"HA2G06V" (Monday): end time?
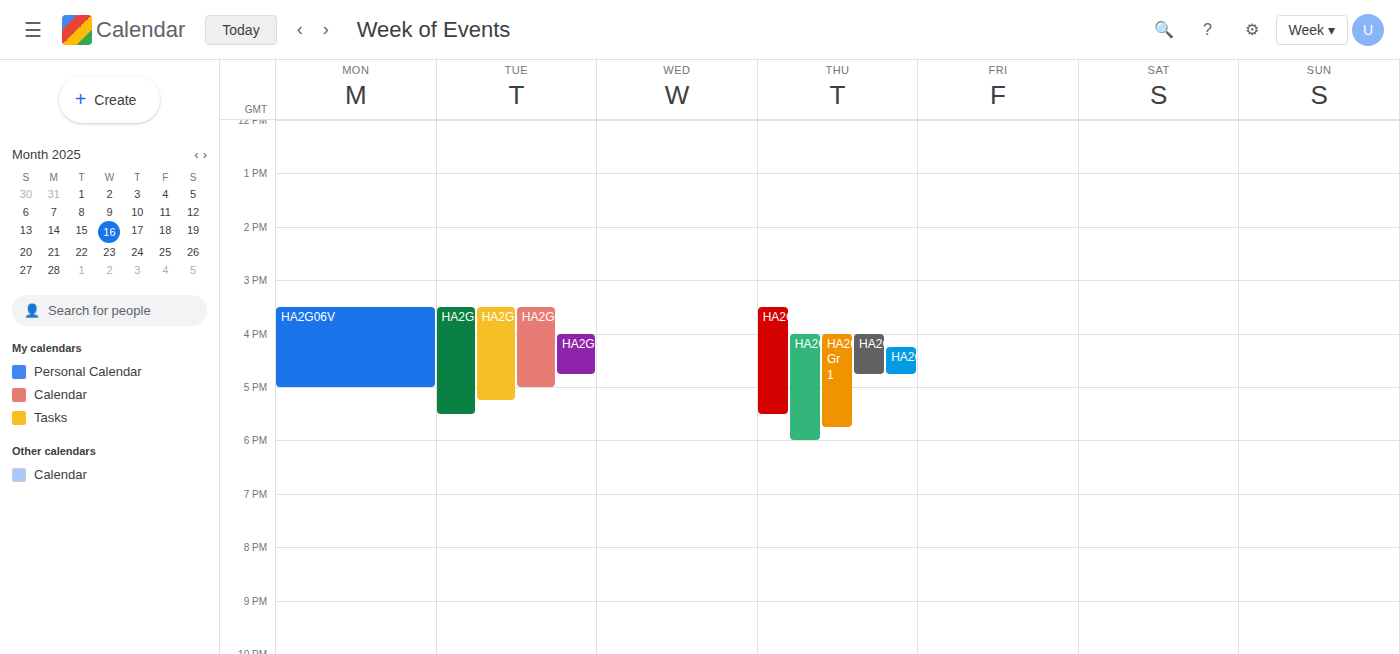
5:00 PM